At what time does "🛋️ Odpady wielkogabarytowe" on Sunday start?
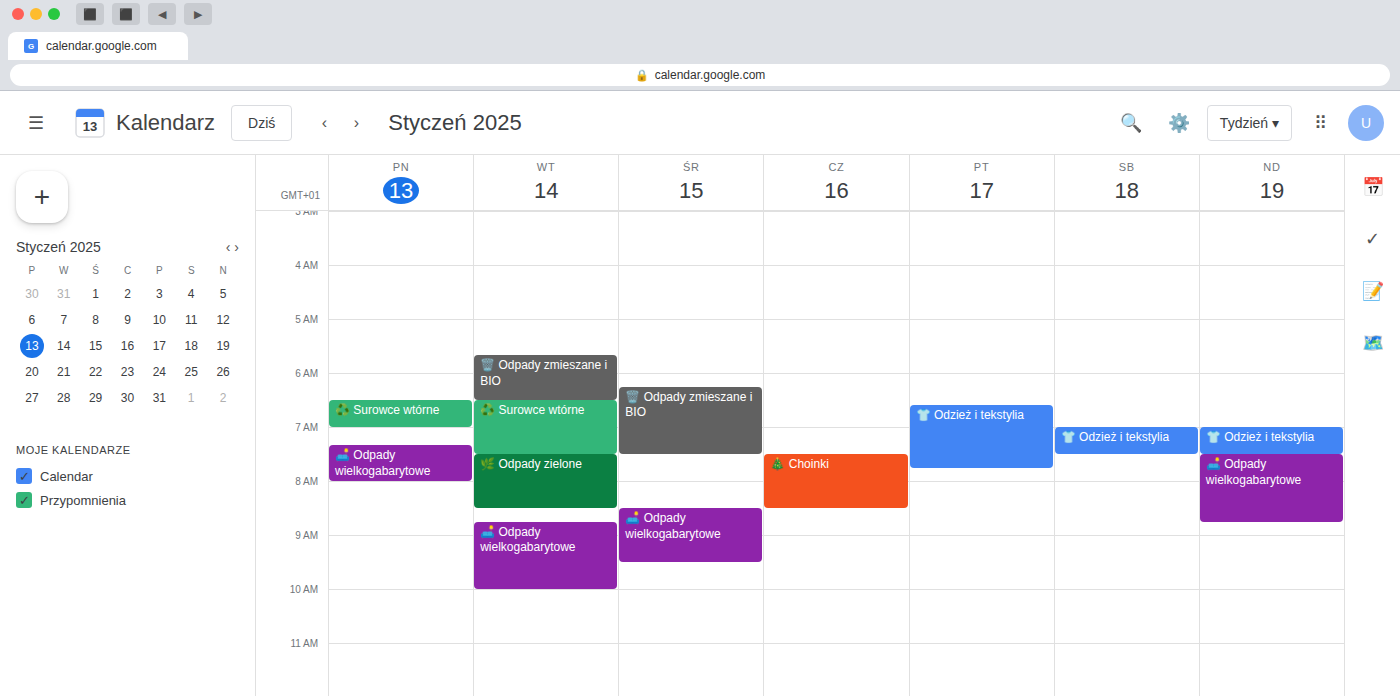
07:30